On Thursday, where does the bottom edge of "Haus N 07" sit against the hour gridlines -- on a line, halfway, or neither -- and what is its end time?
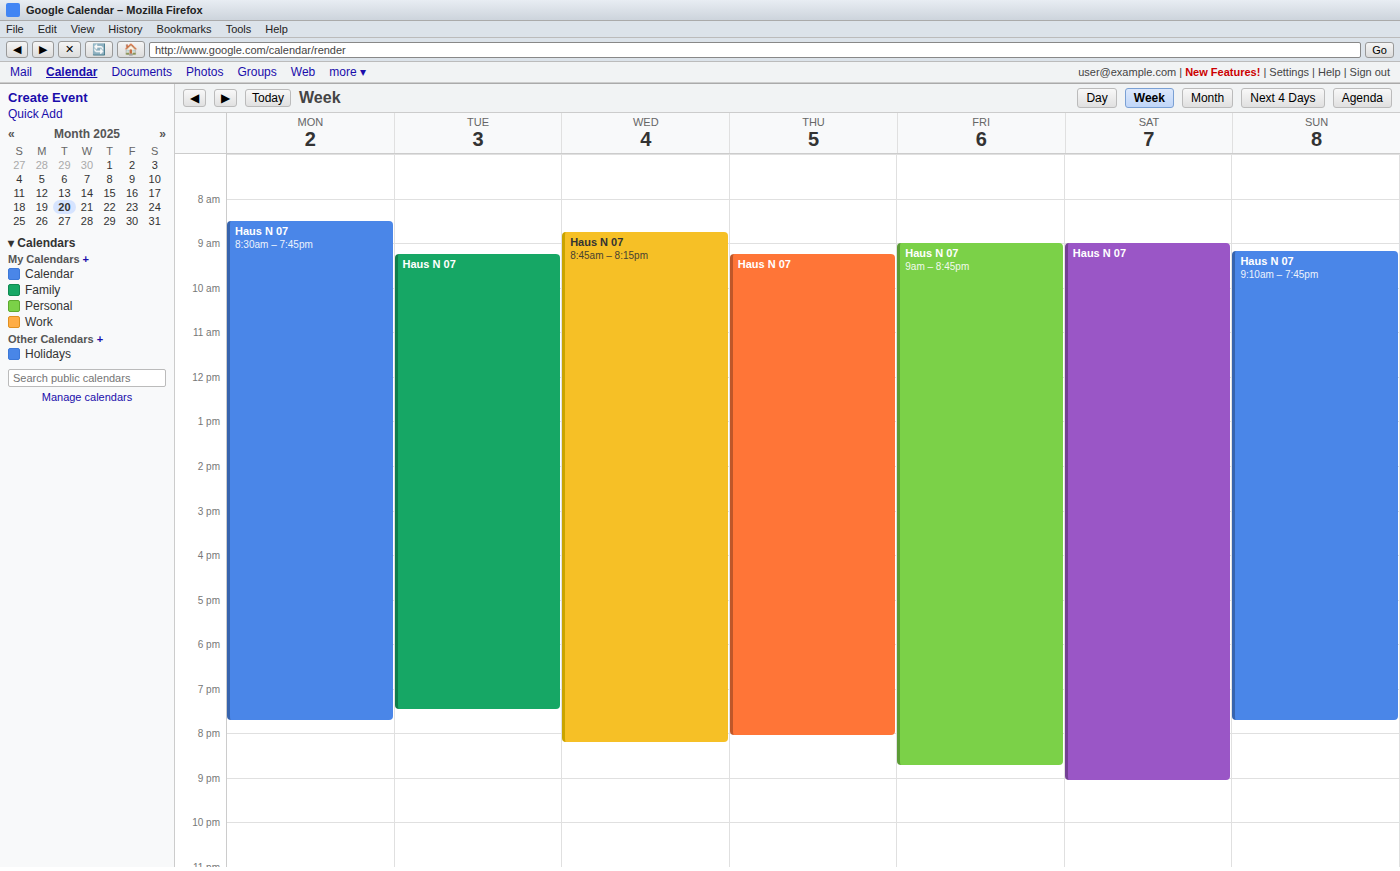
8:05 PM -- neither: 5 minutes below the 8 PM line and 55 minutes above the 9 PM line.